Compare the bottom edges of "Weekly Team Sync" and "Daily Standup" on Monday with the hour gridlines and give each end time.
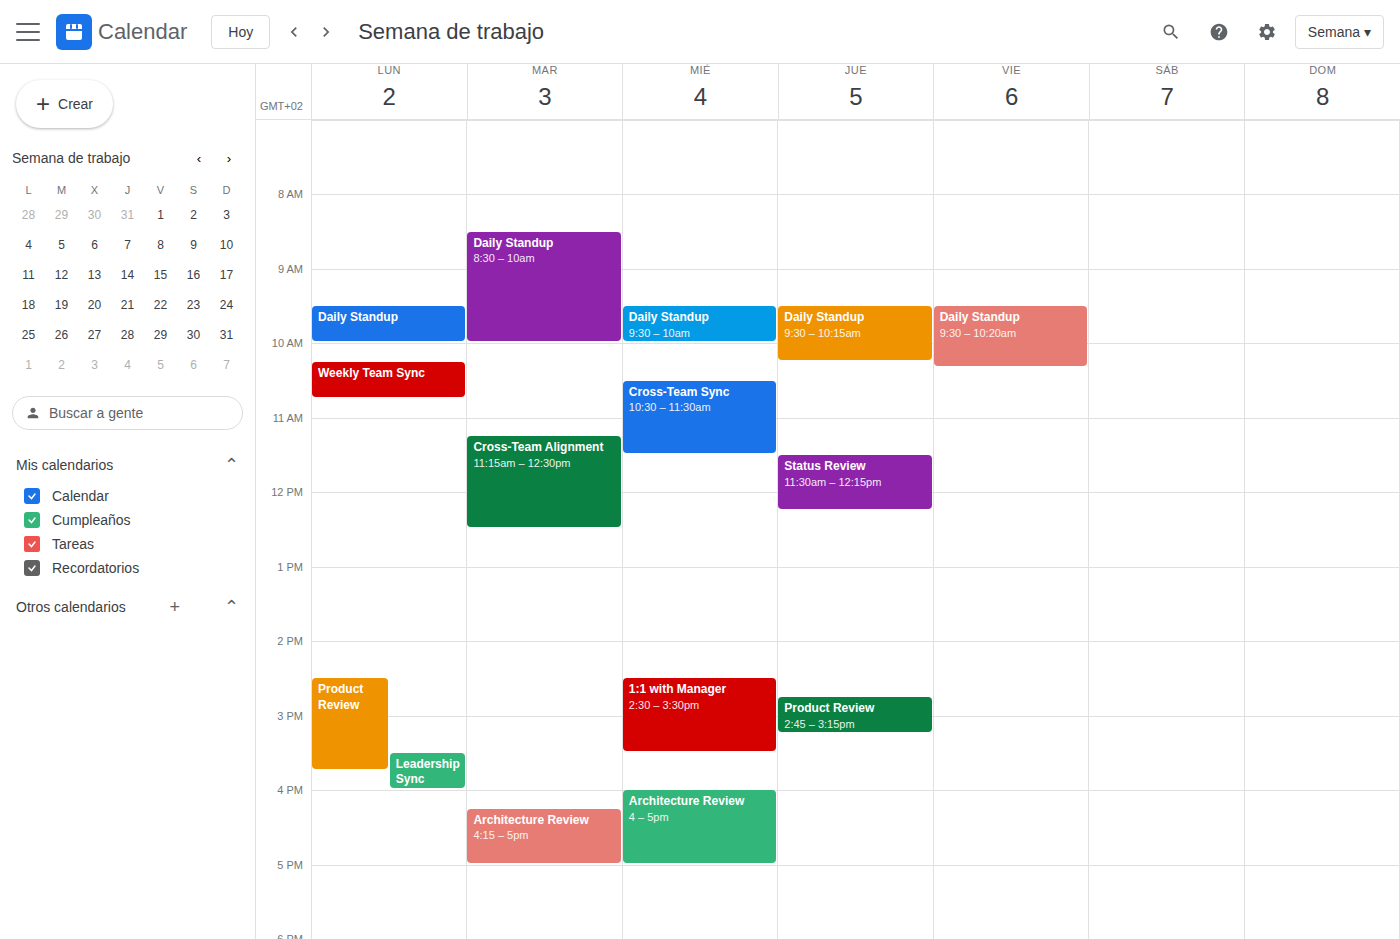
"Weekly Team Sync": 10:45 AM, neither: three quarters of the way from the 10 AM line to the 11 AM line. "Daily Standup": 10:00 AM, exactly on the 10 AM line.